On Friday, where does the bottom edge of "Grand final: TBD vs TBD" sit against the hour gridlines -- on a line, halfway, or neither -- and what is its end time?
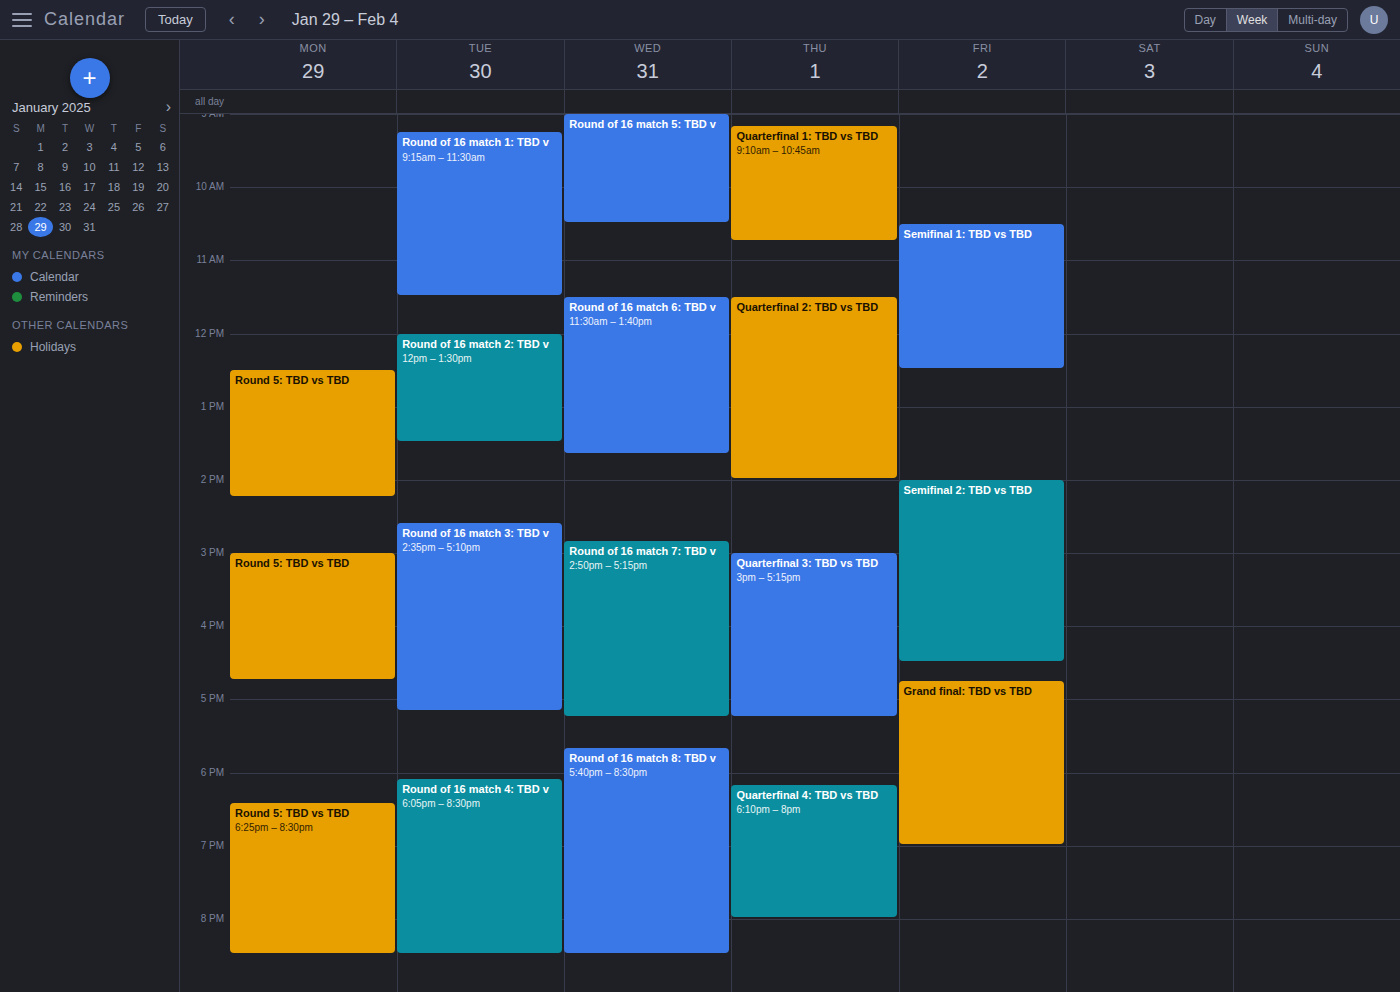
7:00 PM -- exactly on the 7 PM line.